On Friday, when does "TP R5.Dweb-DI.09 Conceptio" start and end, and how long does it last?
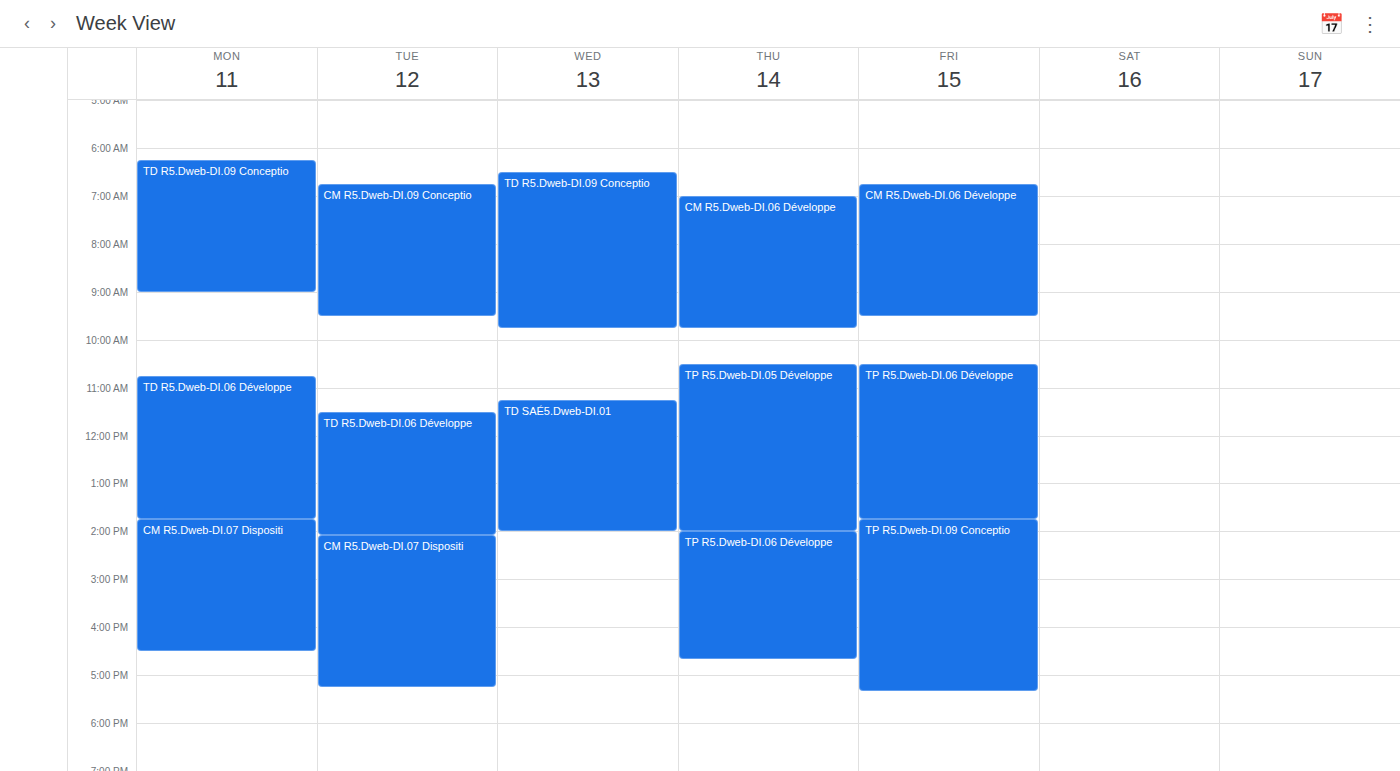
1:45 PM to 5:20 PM, 3 hours 35 minutes